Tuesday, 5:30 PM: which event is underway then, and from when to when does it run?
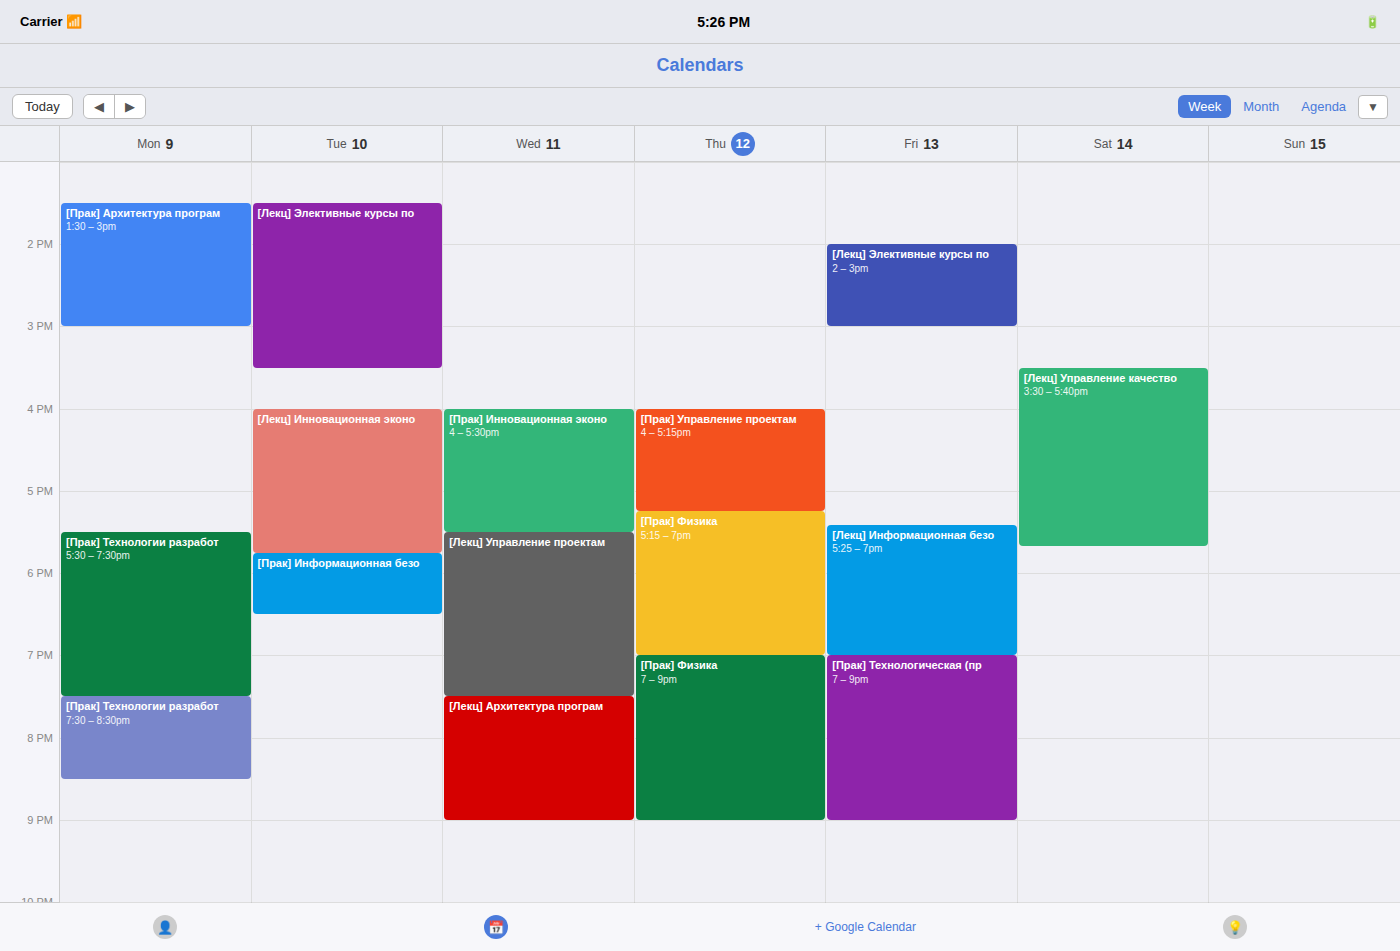
"[Лекц] Инновационная эконо", 4:00 PM to 5:45 PM